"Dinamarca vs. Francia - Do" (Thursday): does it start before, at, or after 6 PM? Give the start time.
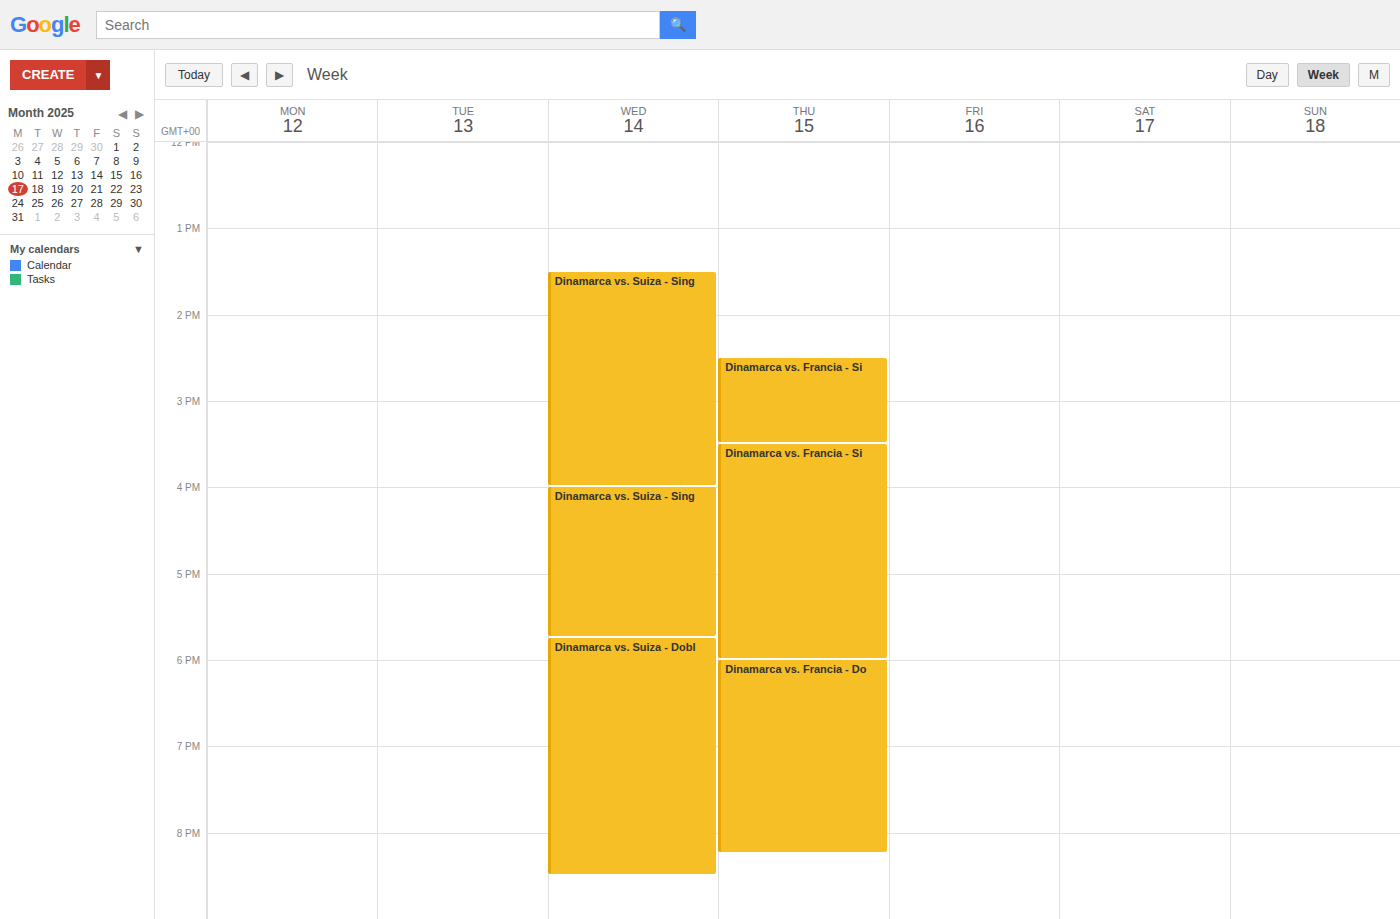
6:00 PM -- exactly at 6 PM, on the 6 PM line.